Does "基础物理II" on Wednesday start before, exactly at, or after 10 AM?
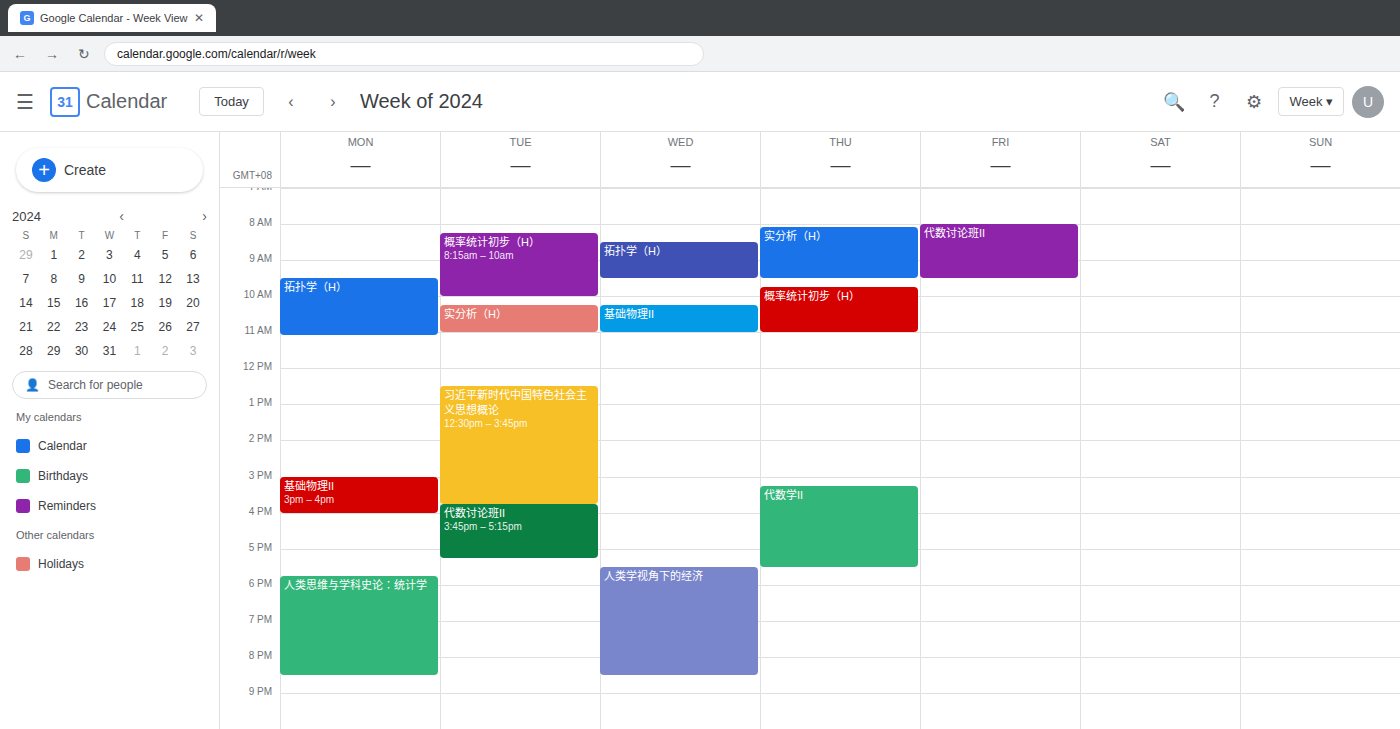
10:15 AM -- after 10 AM, 15 minutes below the 10 AM line.